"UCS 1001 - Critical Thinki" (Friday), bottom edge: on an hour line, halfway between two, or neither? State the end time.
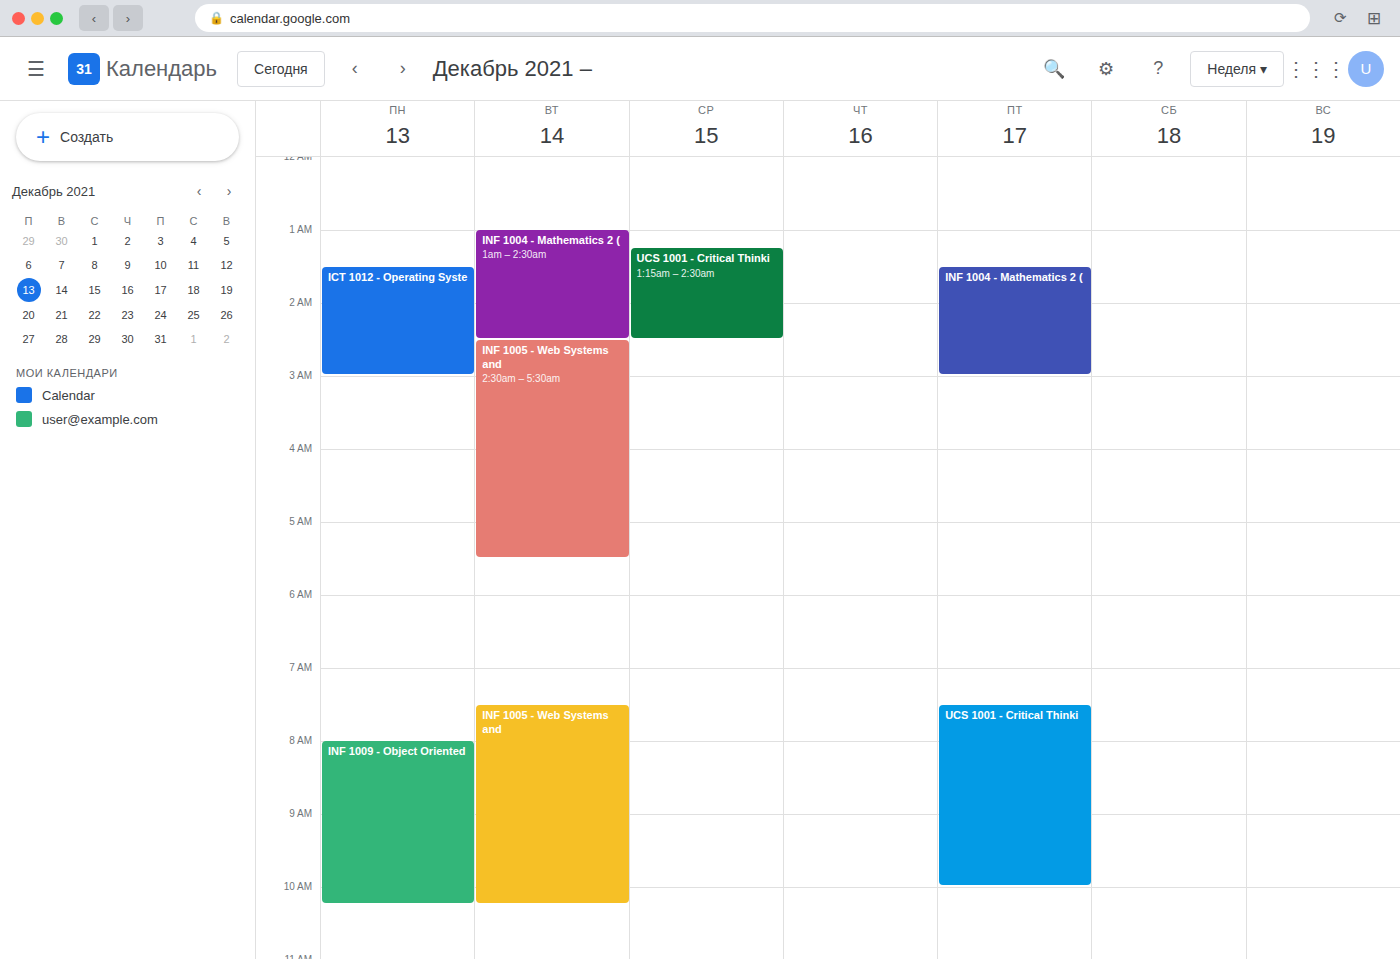
10:00 -- exactly on the 10:00 line.